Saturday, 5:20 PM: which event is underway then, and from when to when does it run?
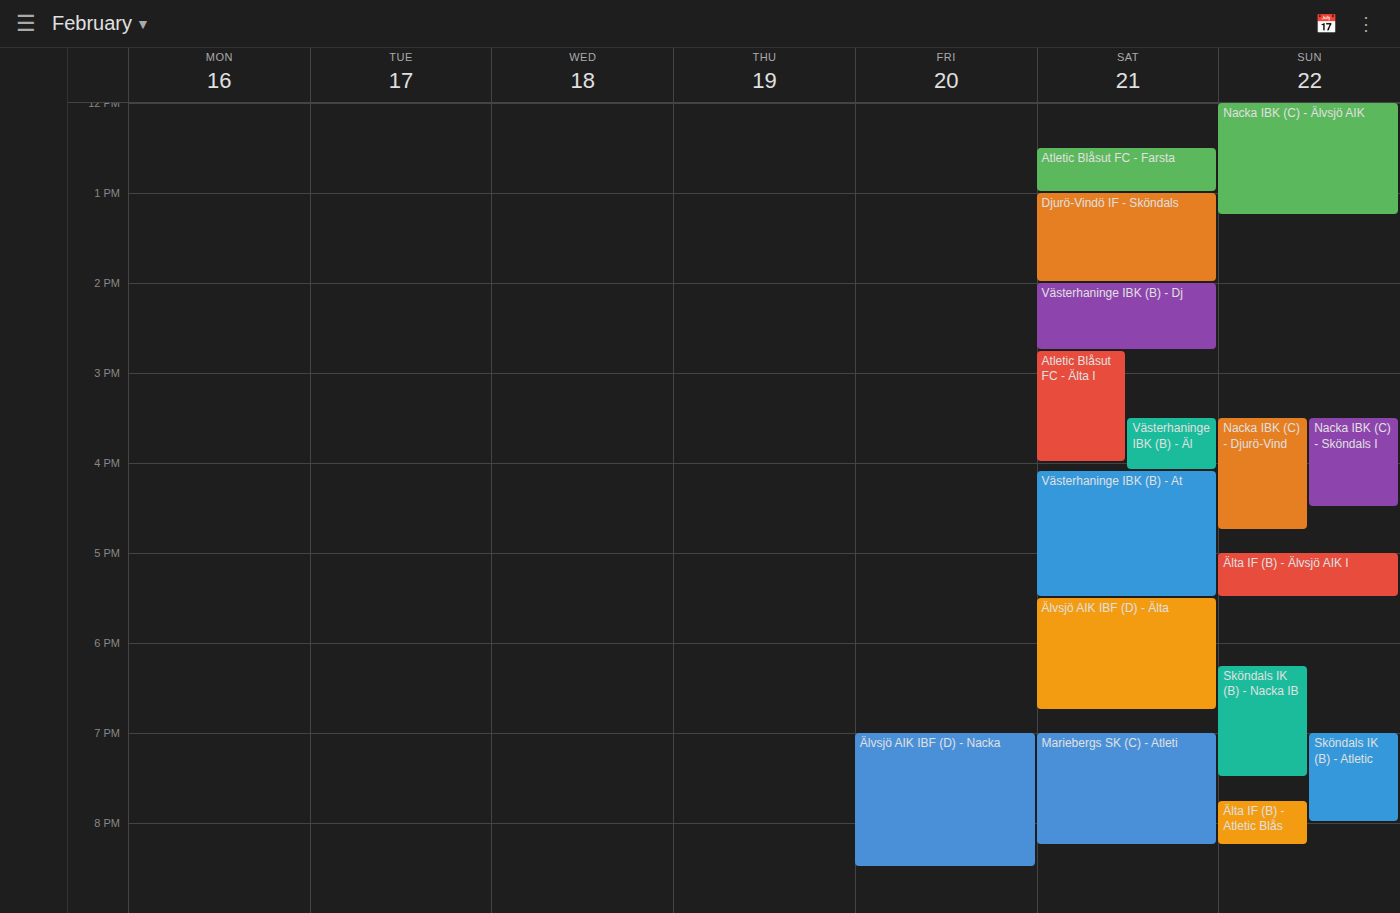
"Västerhaninge IBK (B) - At", 4:05 PM to 5:30 PM